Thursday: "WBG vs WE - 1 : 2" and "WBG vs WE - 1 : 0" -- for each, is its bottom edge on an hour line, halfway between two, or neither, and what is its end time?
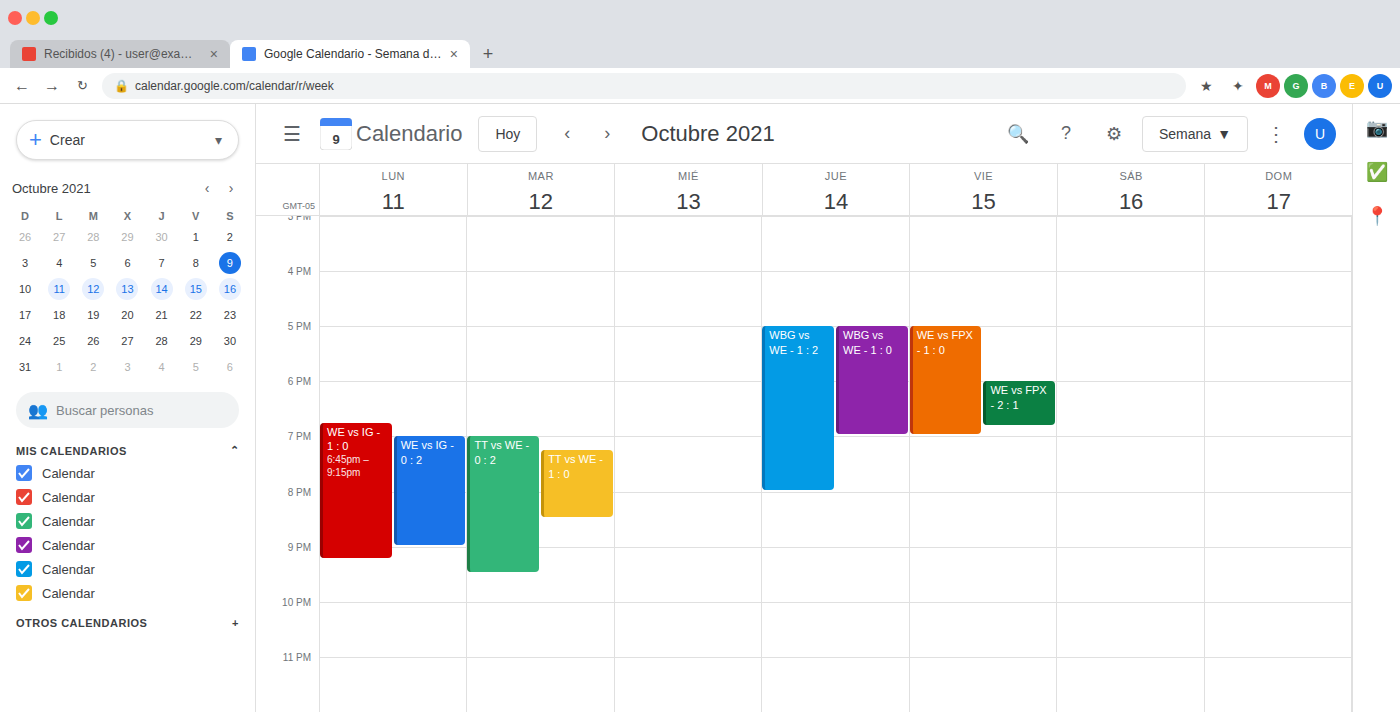
"WBG vs WE - 1 : 2": 8:00 PM, exactly on the 8 PM line. "WBG vs WE - 1 : 0": 7:00 PM, exactly on the 7 PM line.